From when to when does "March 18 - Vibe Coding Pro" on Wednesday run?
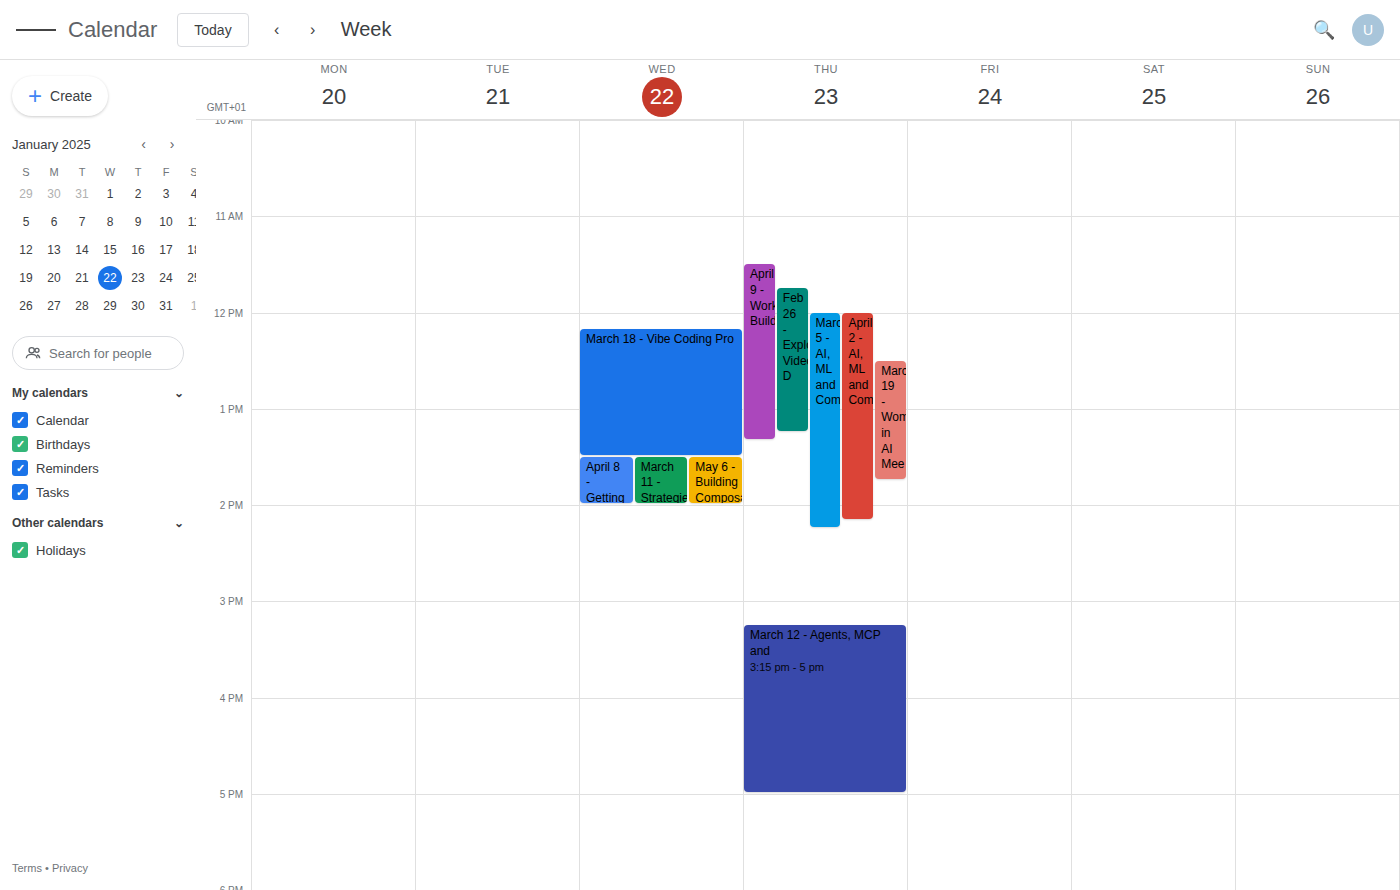
12:10 PM to 1:30 PM